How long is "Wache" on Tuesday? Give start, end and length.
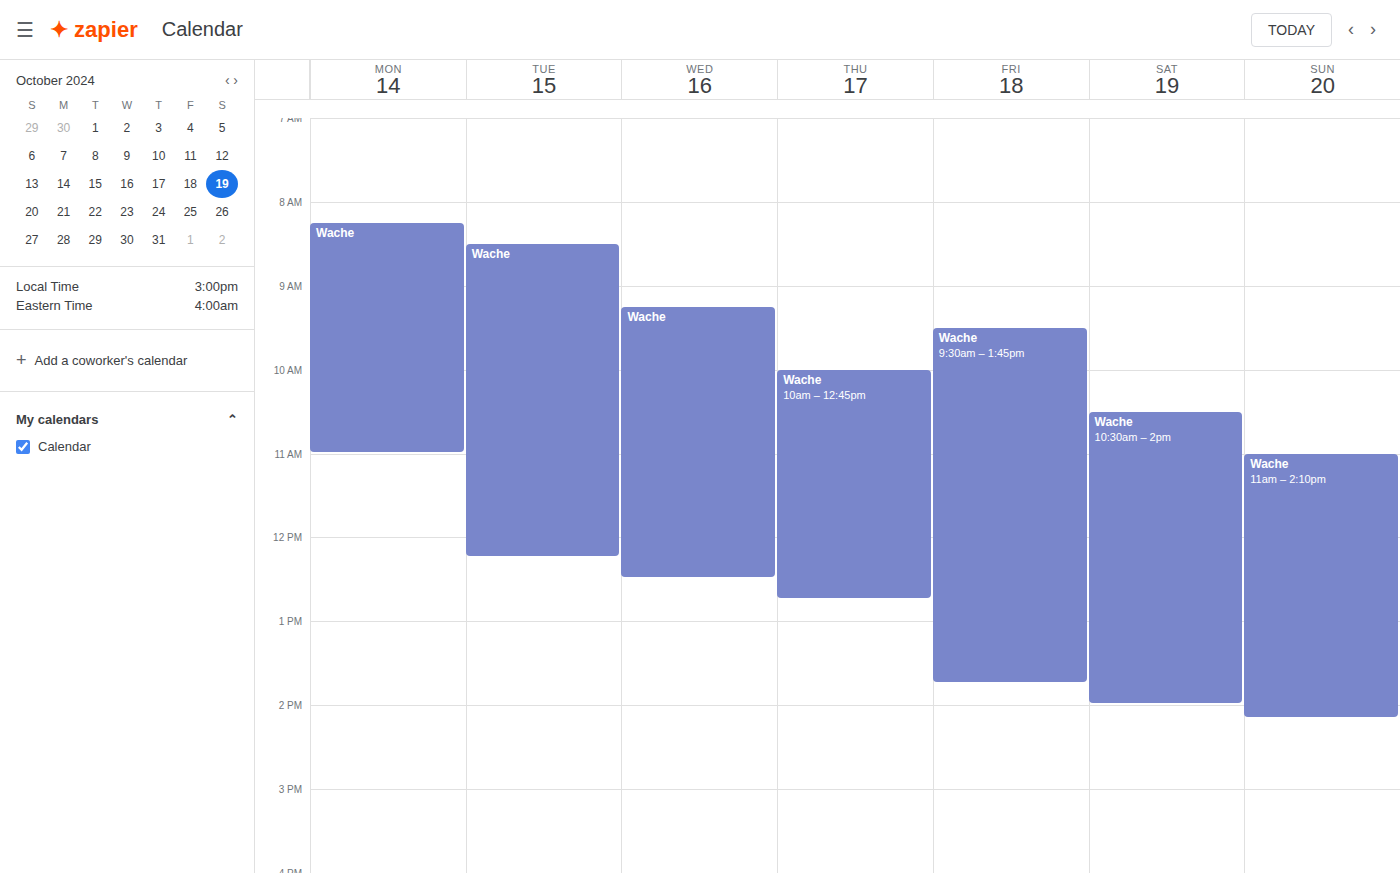
8:30 AM to 12:15 PM, 3 hours 45 minutes